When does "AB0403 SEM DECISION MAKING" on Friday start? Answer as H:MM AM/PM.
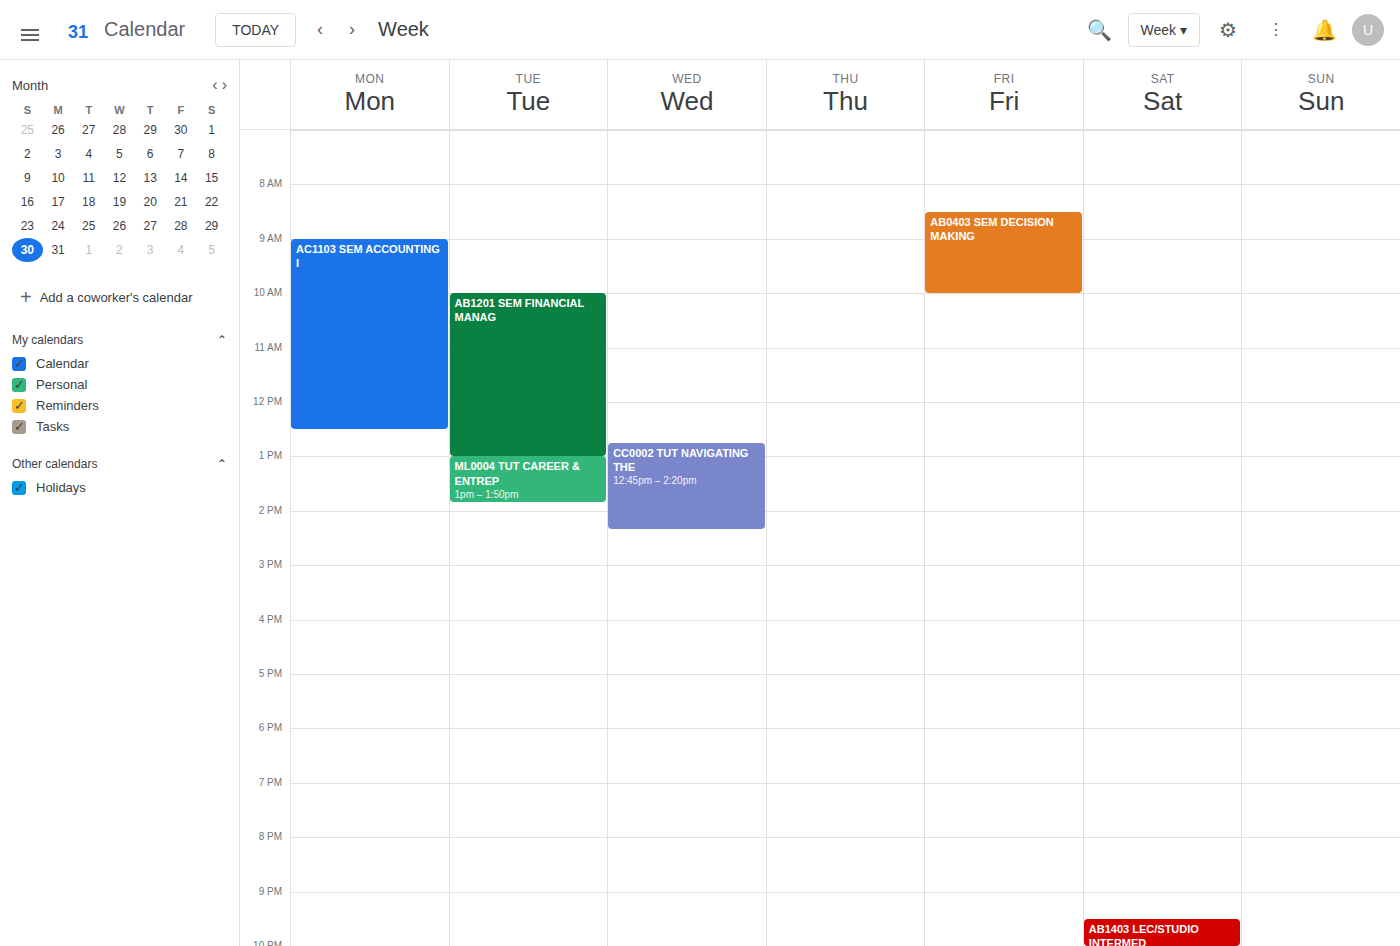
8:30 AM